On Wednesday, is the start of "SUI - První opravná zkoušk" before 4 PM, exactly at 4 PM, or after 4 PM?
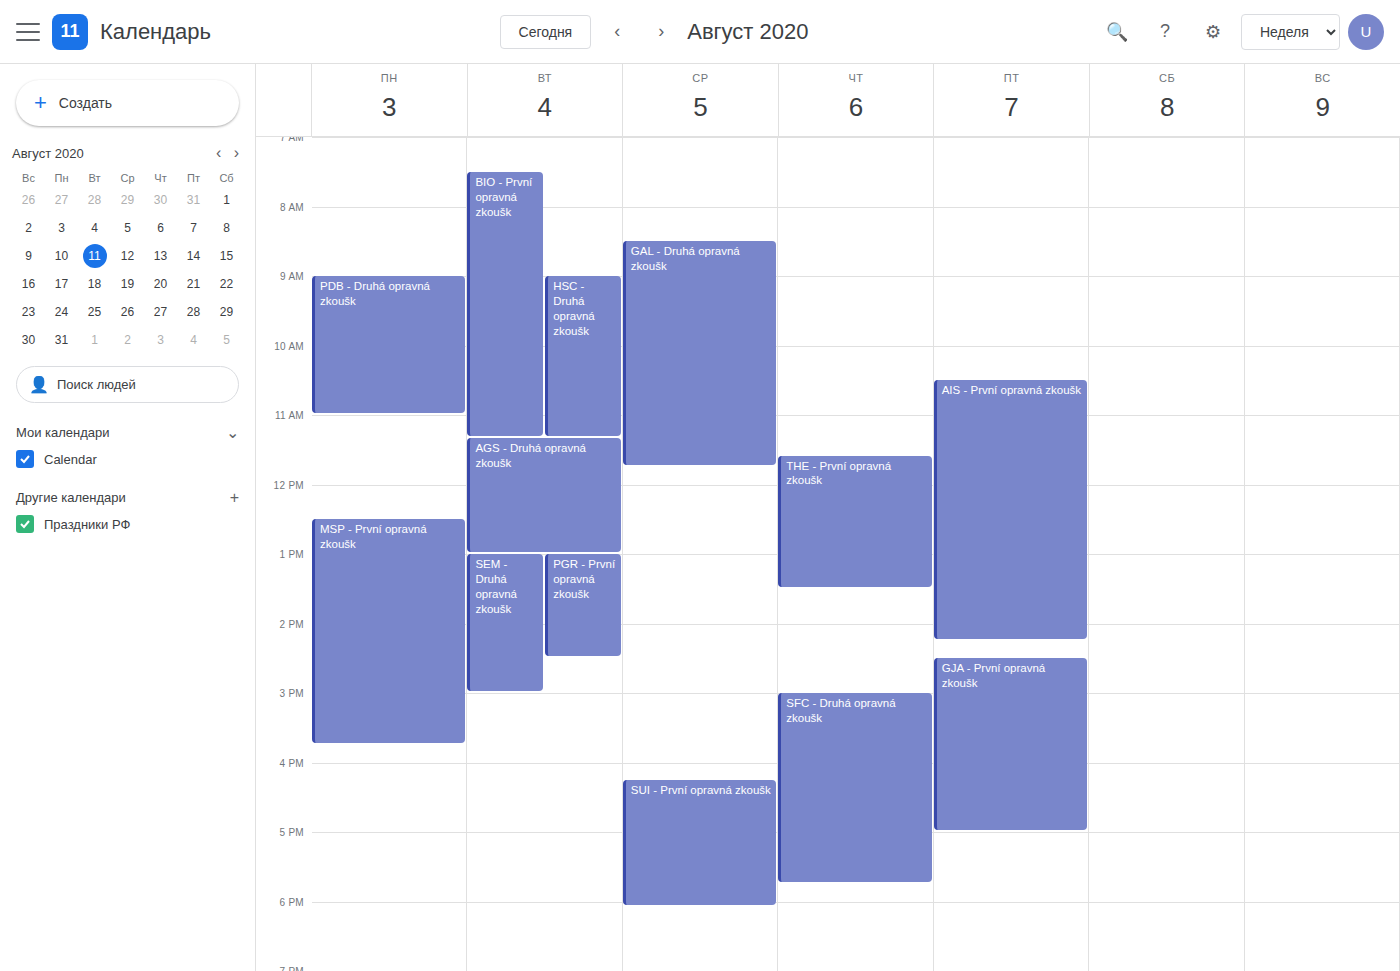
4:15 PM -- after 4 PM, 15 minutes below the 4 PM line.